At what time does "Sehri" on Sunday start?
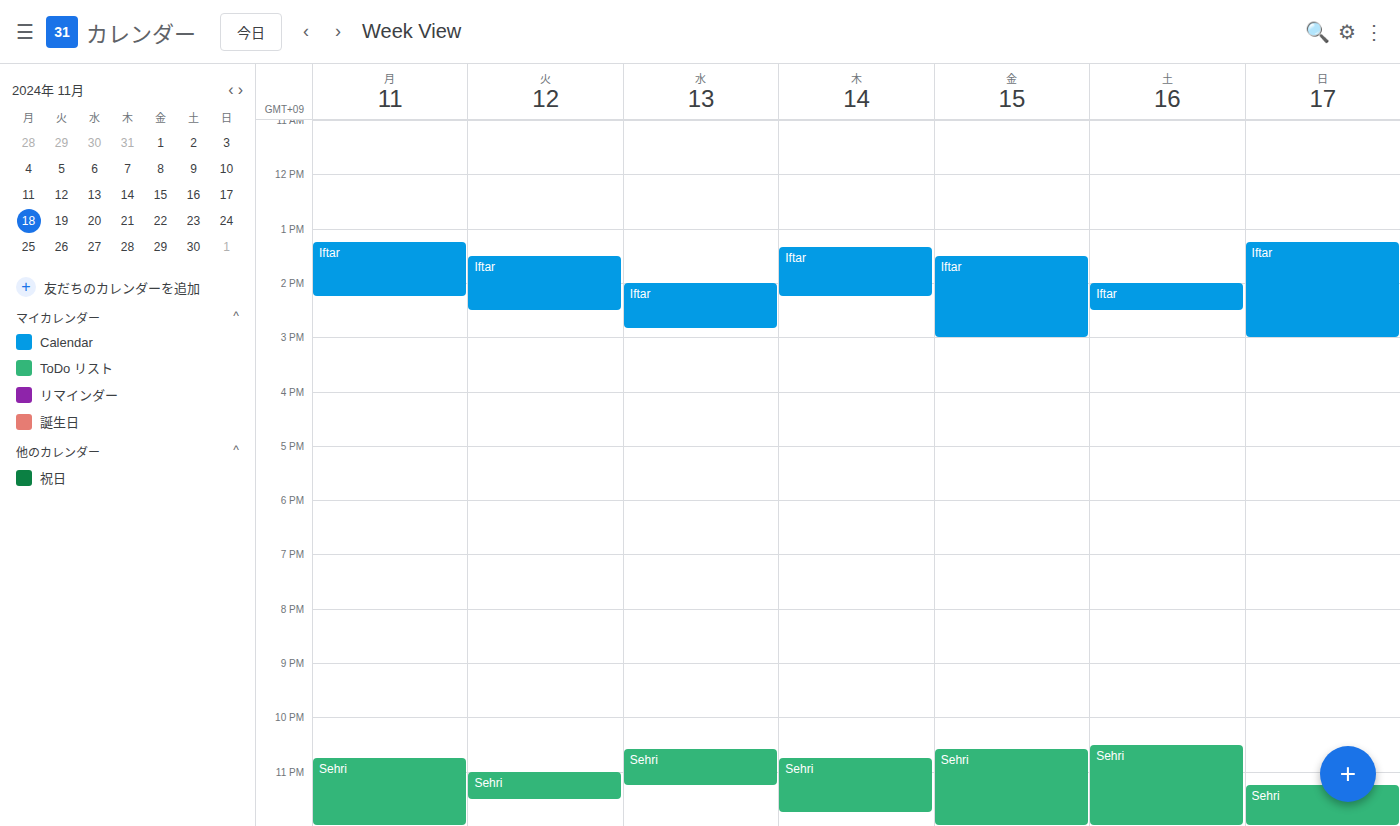
11:15 PM